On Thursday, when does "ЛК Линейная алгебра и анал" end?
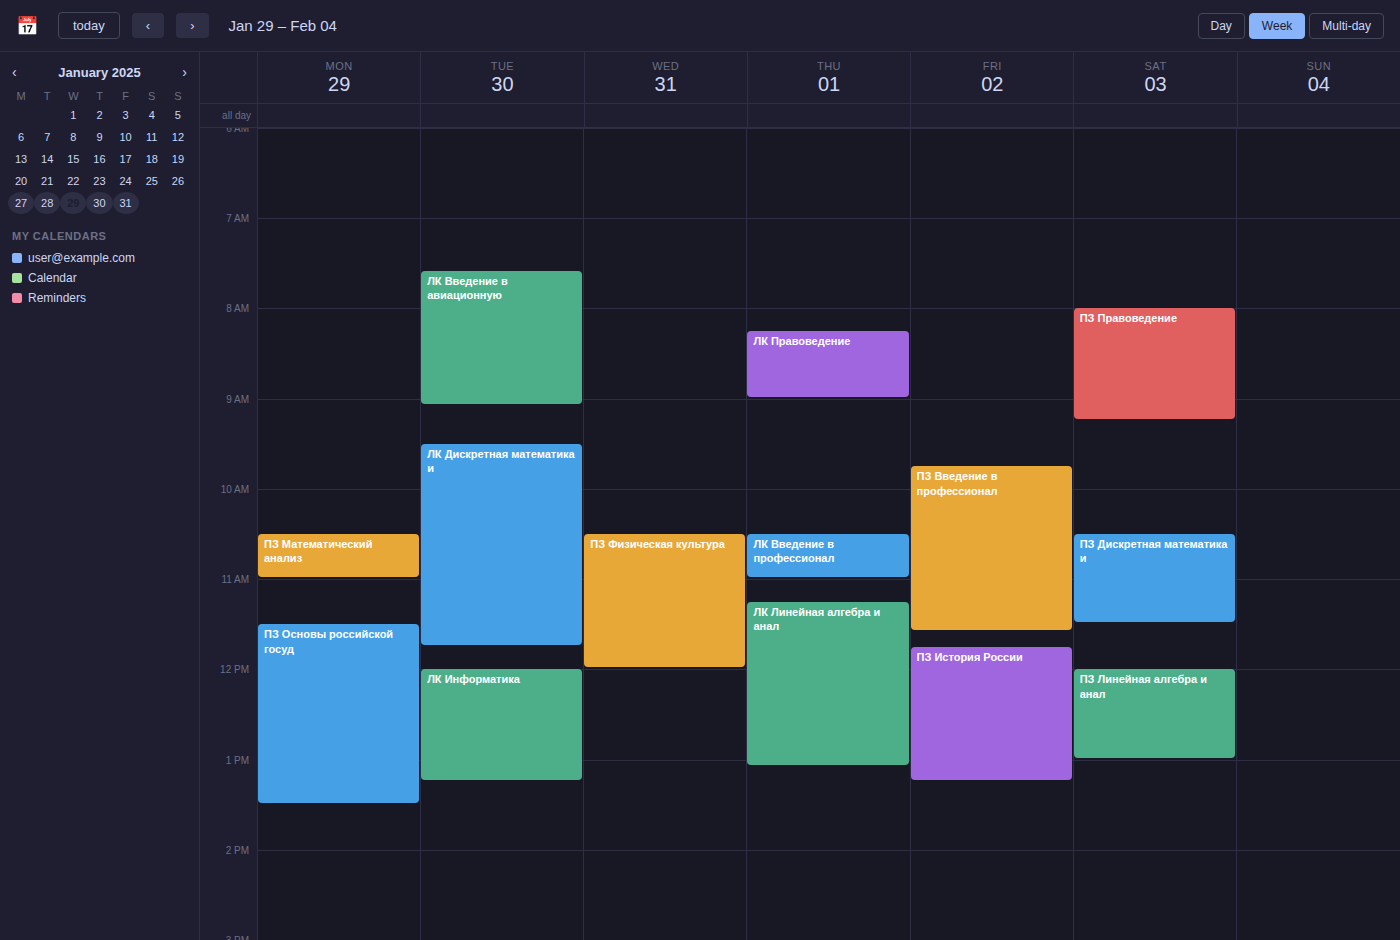
13:05